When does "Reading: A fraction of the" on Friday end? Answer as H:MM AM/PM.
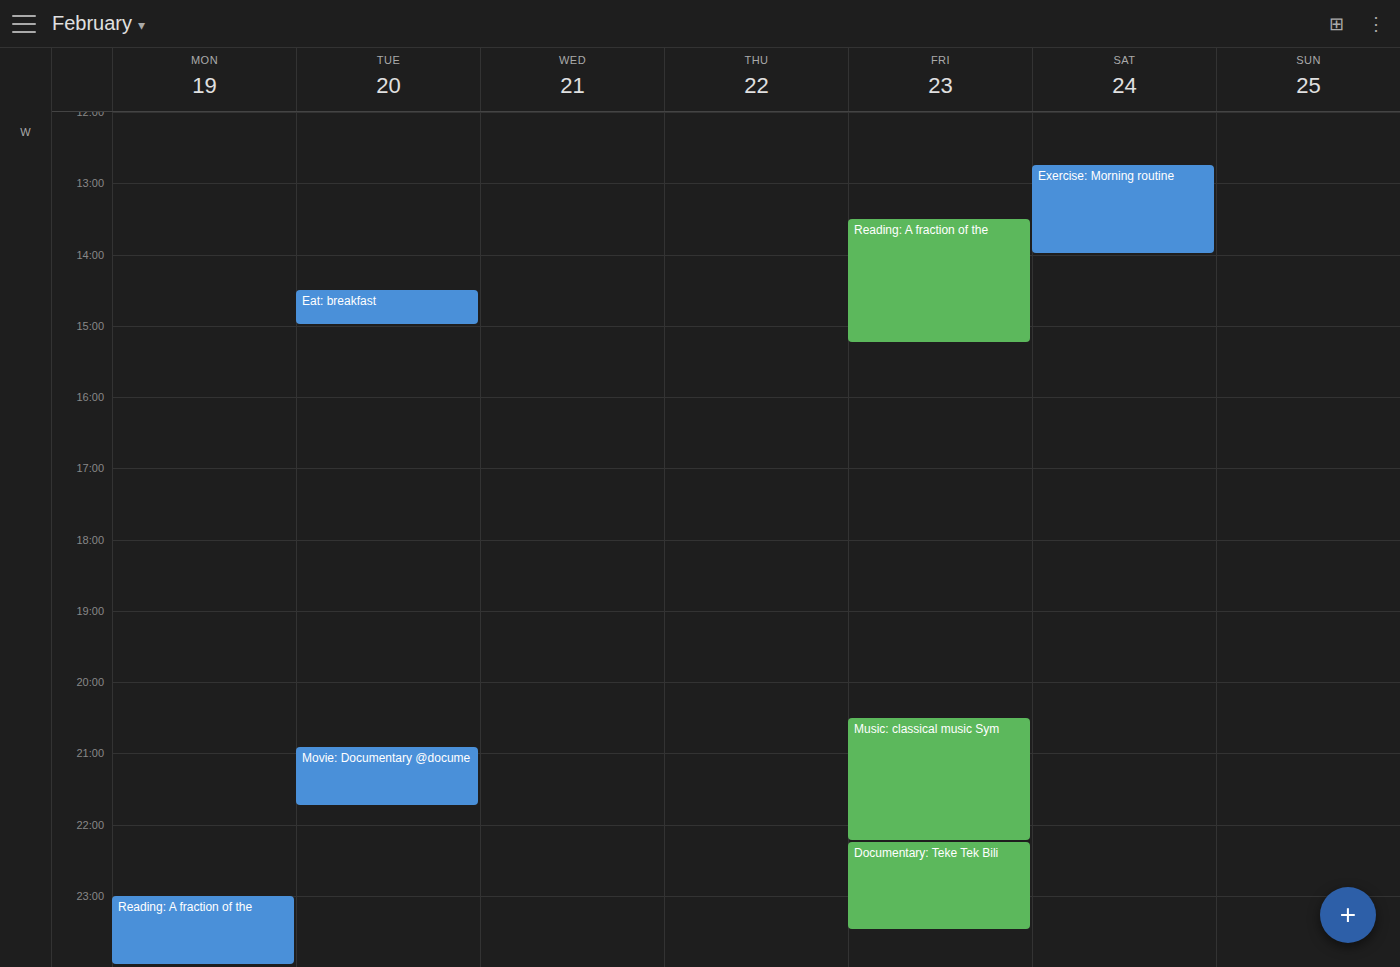
3:15 PM